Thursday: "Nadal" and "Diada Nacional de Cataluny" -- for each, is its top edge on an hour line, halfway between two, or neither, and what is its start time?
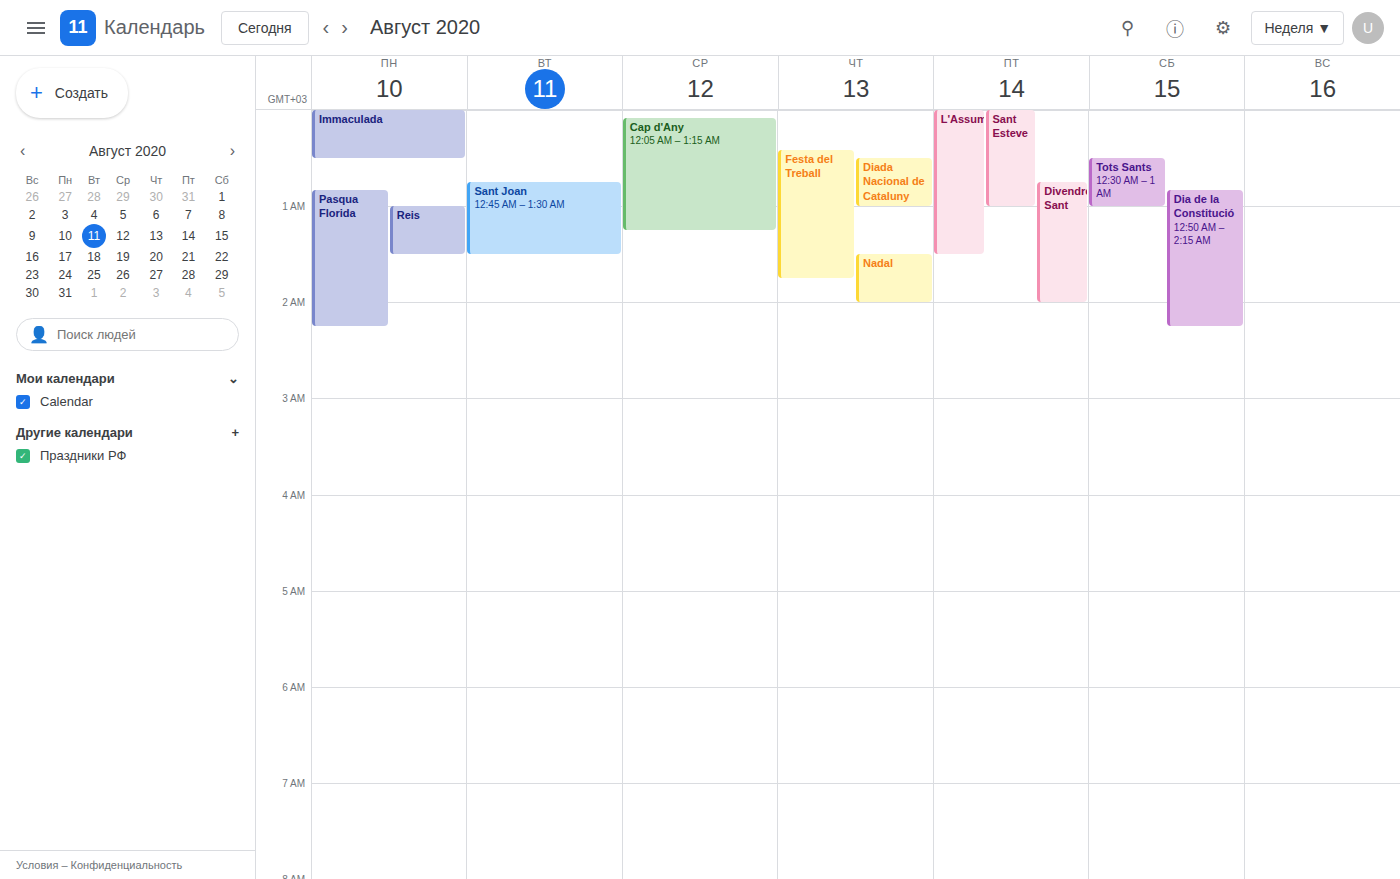
"Nadal": 1:30 AM, halfway between the 1 AM and 2 AM lines. "Diada Nacional de Cataluny": 12:30 AM, halfway between the 12 AM and 1 AM lines.